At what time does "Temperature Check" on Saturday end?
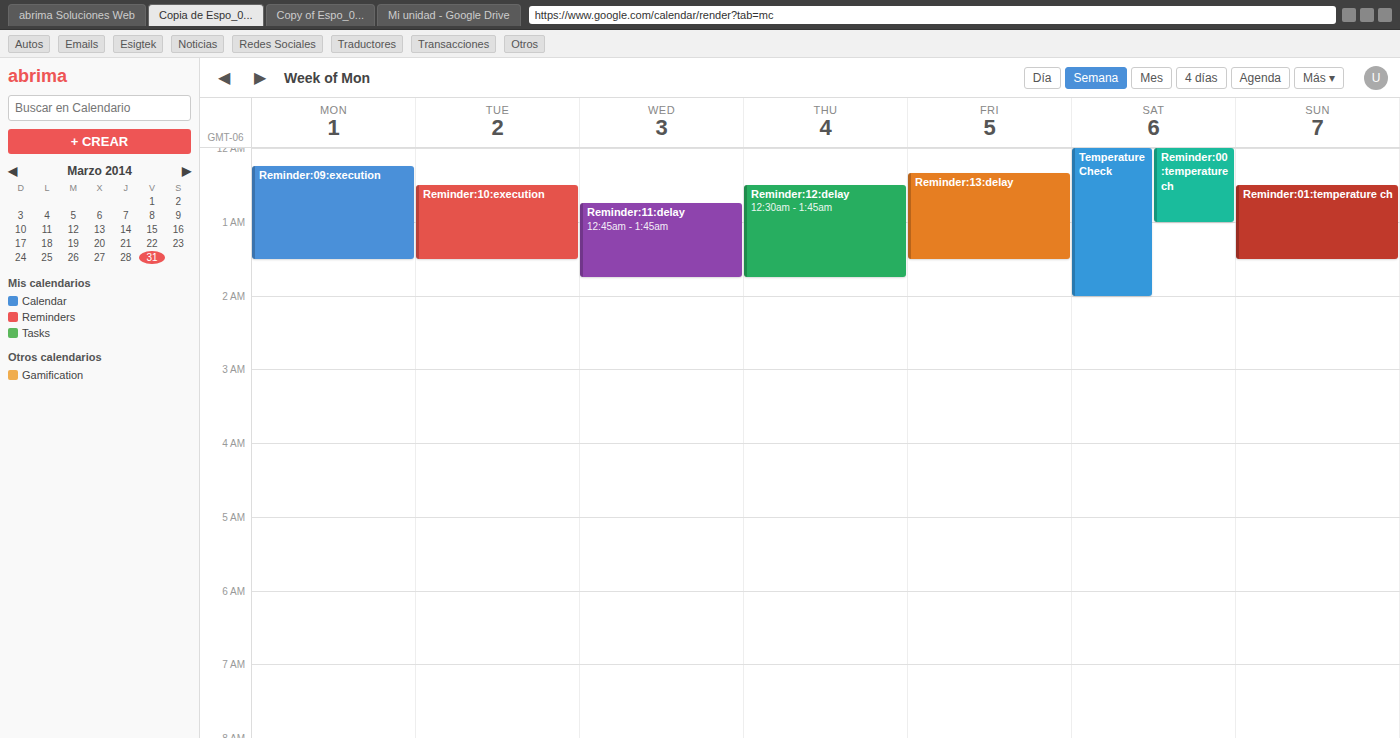
2:00 AM